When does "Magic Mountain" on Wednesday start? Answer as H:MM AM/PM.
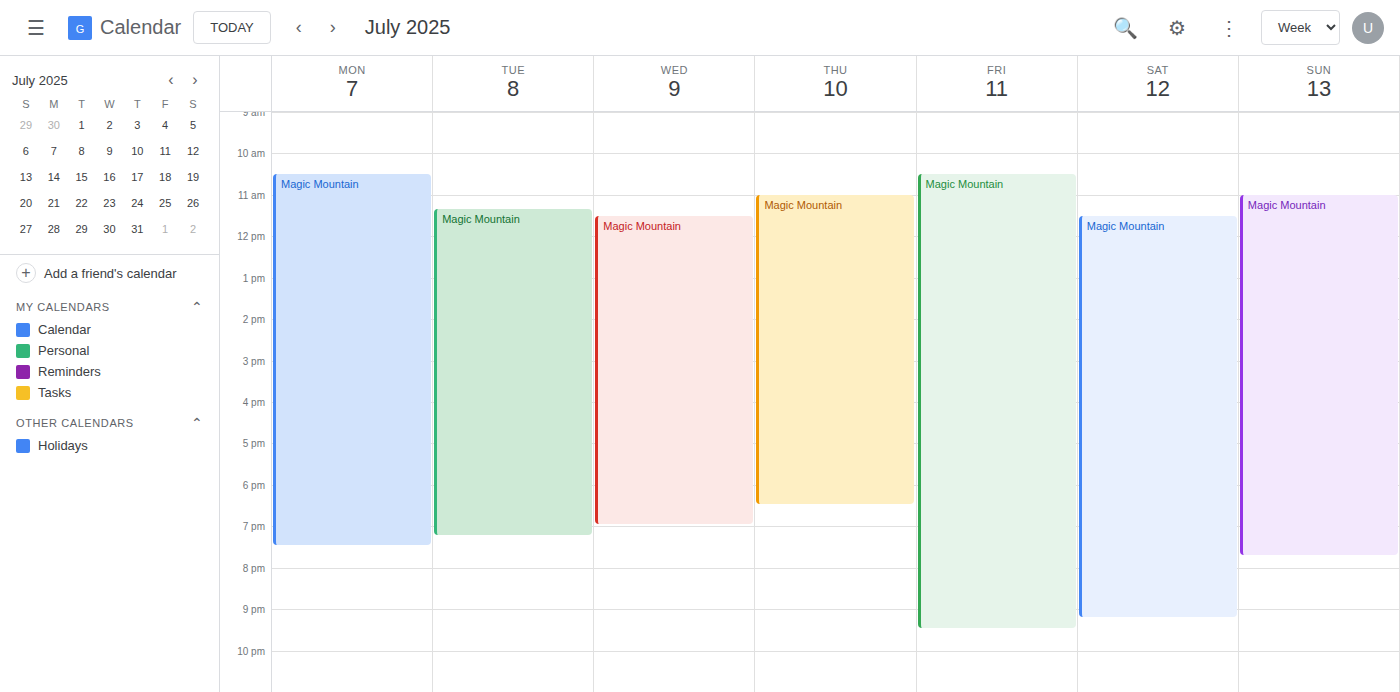
11:30 AM